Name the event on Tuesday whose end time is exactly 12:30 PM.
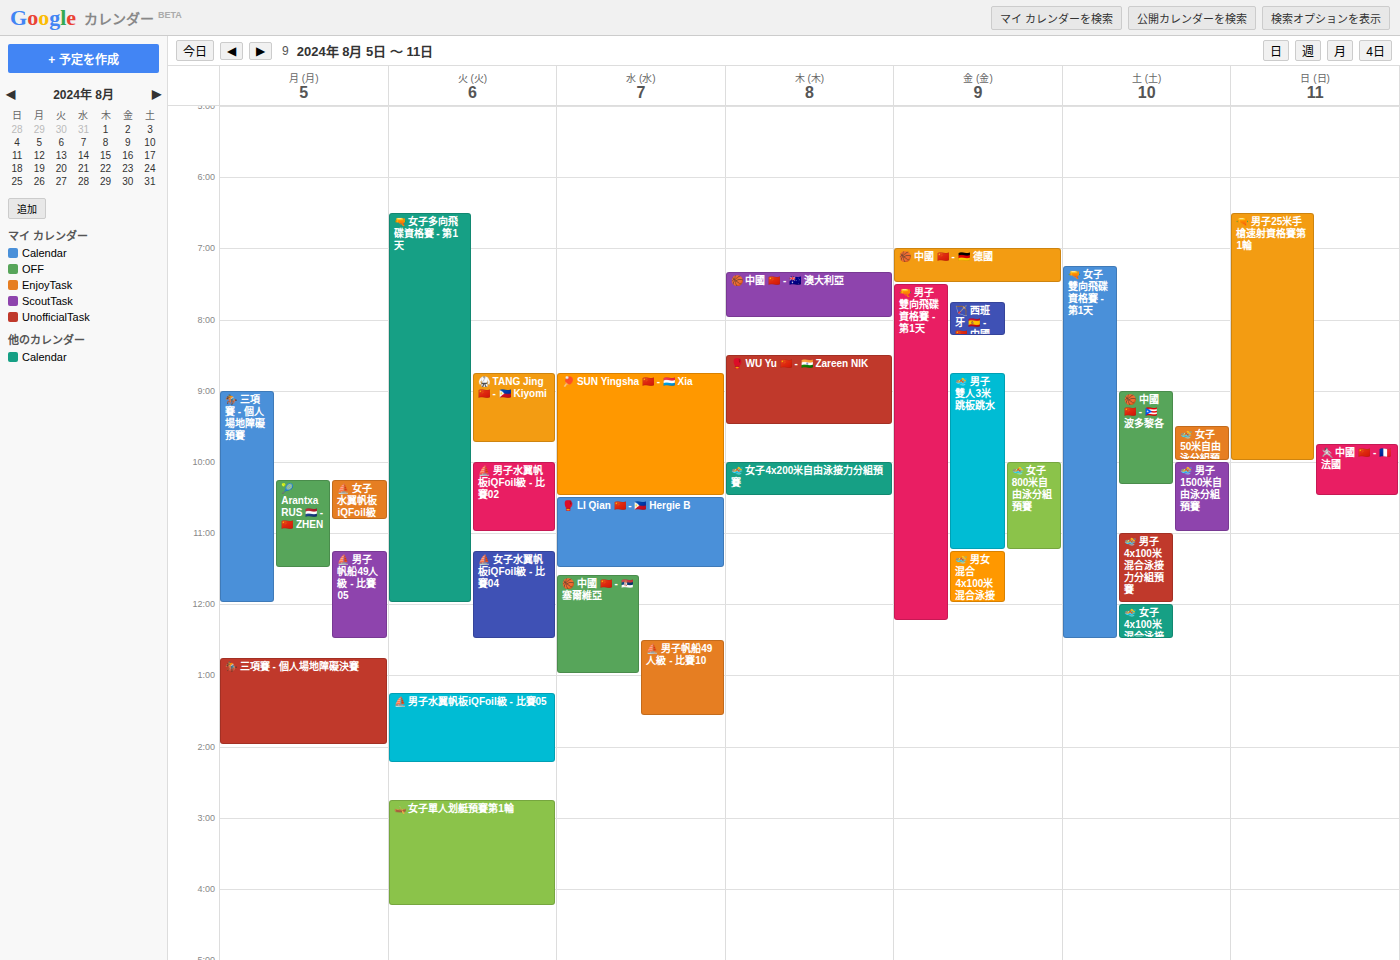
"⛵ 女子水翼帆板iQFoil級 - 比賽04"